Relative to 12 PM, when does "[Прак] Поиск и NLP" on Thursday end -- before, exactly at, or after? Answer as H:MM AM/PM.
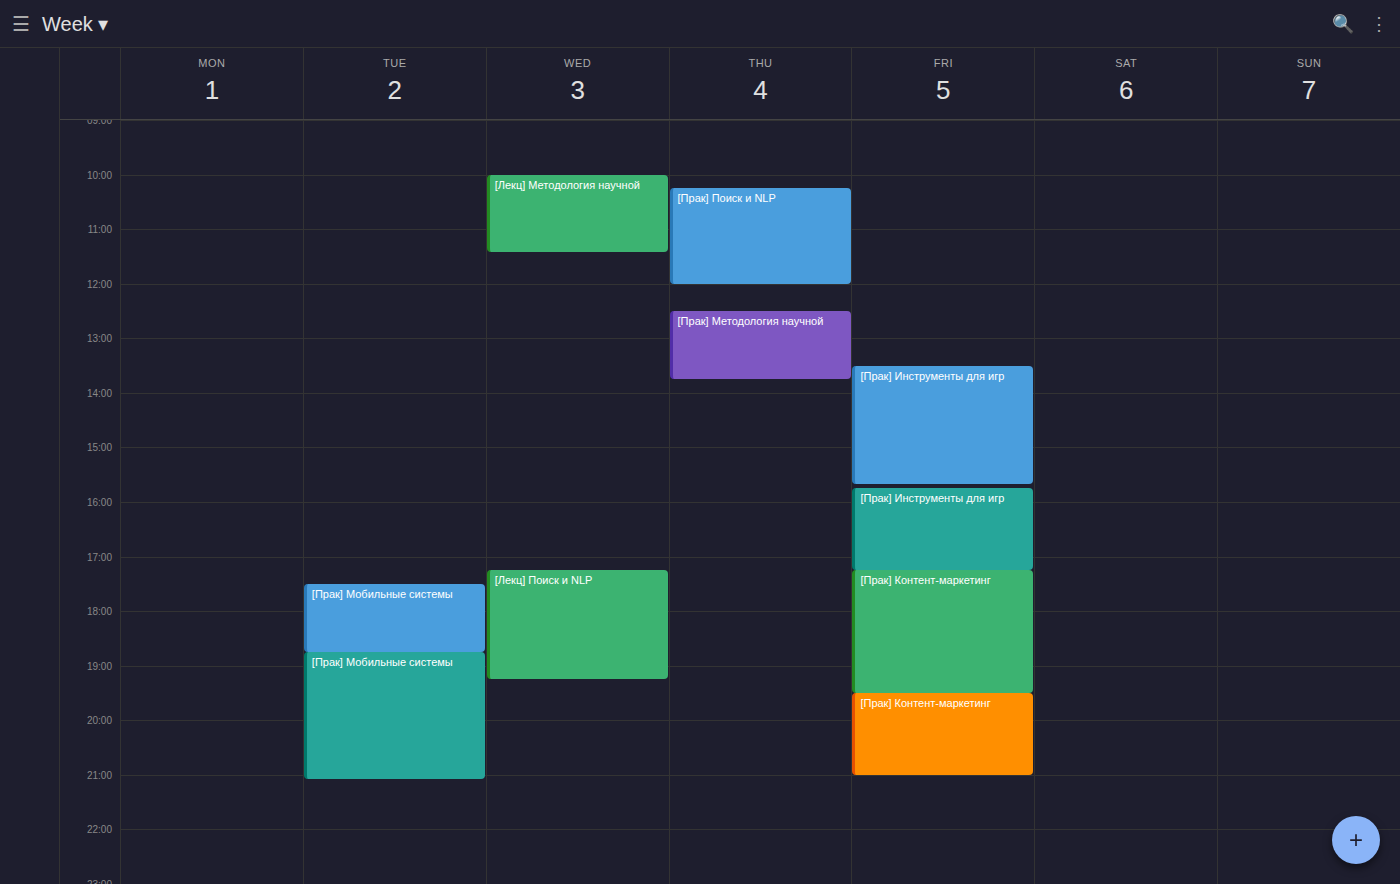
12:00 PM -- exactly at 12 PM, on the 12 PM line.